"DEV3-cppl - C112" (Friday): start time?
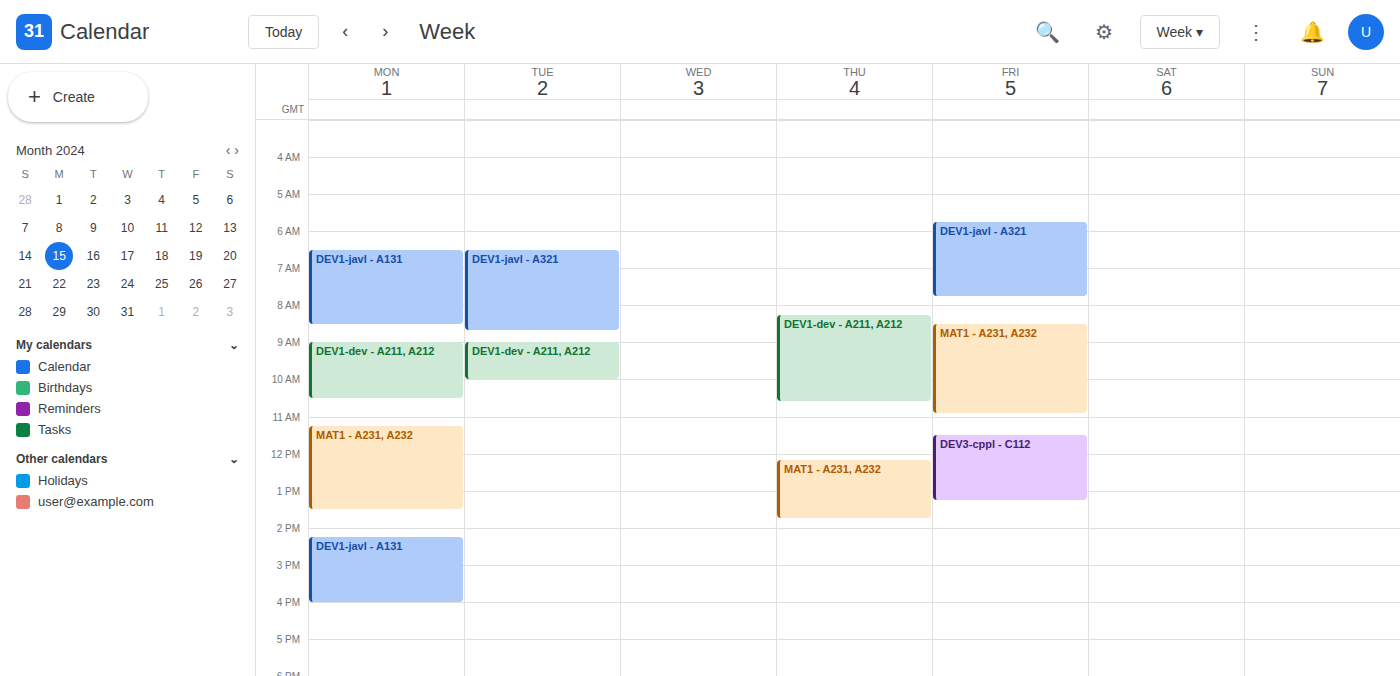
11:30 AM